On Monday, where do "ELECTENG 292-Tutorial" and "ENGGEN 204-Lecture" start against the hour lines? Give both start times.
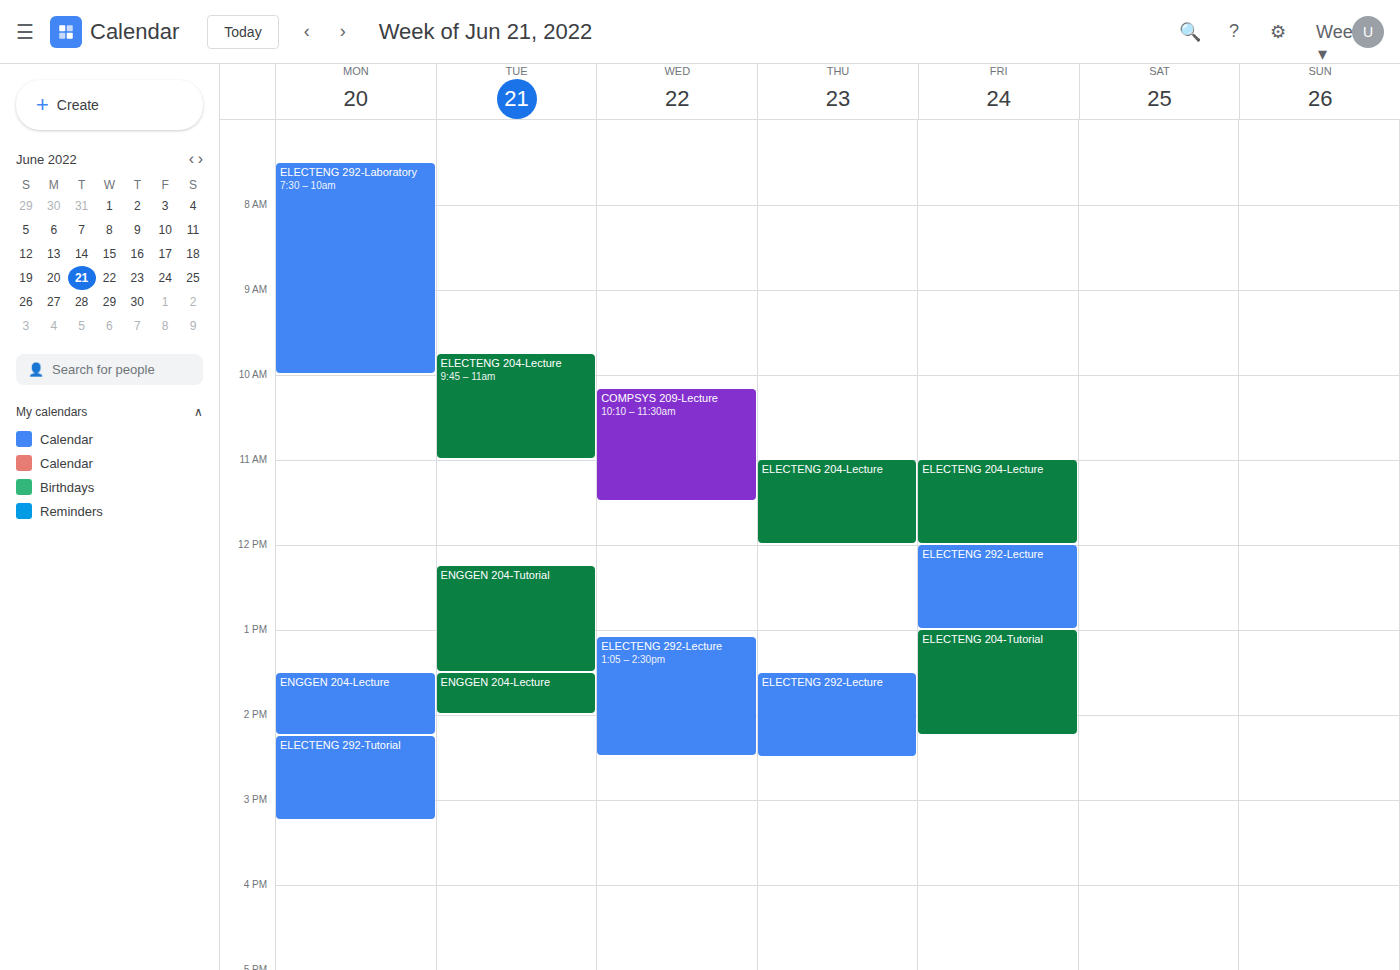
"ELECTENG 292-Tutorial": 2:15 PM, neither: a quarter of the way from the 2 PM line to the 3 PM line. "ENGGEN 204-Lecture": 1:30 PM, halfway between the 1 PM and 2 PM lines.